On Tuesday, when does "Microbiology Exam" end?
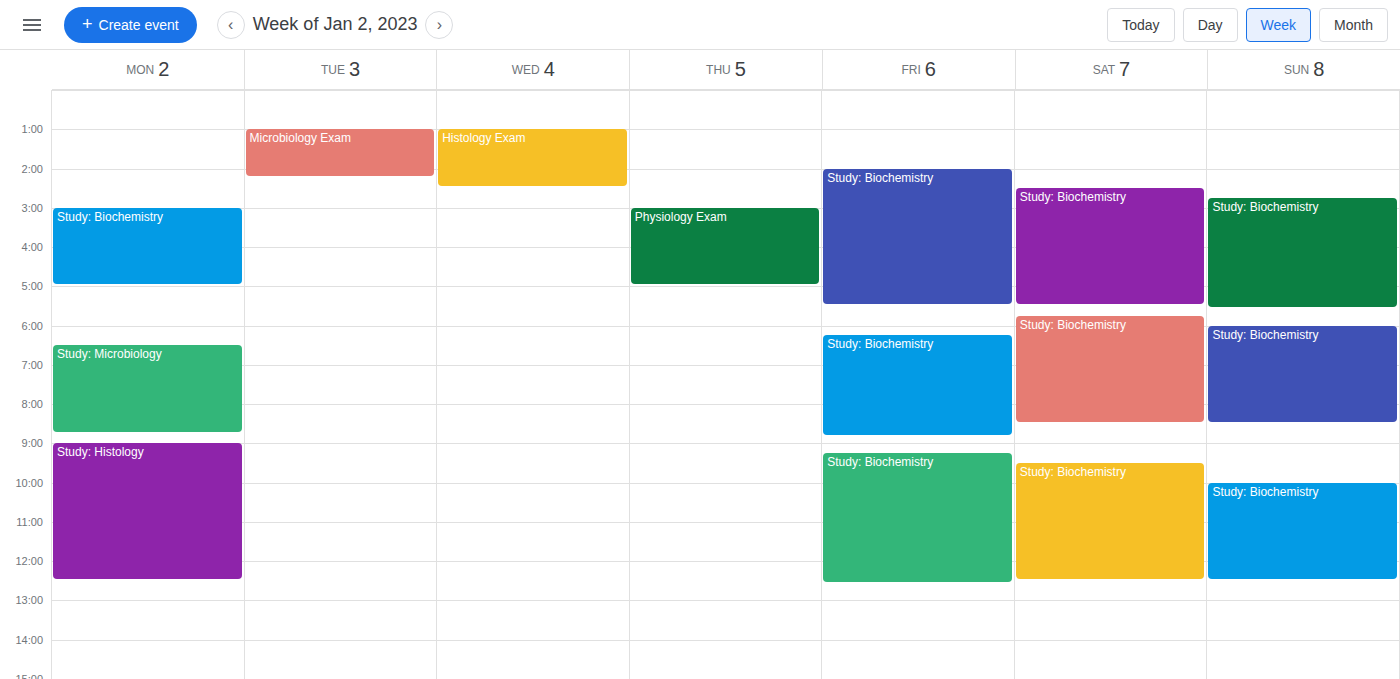
2:15 AM